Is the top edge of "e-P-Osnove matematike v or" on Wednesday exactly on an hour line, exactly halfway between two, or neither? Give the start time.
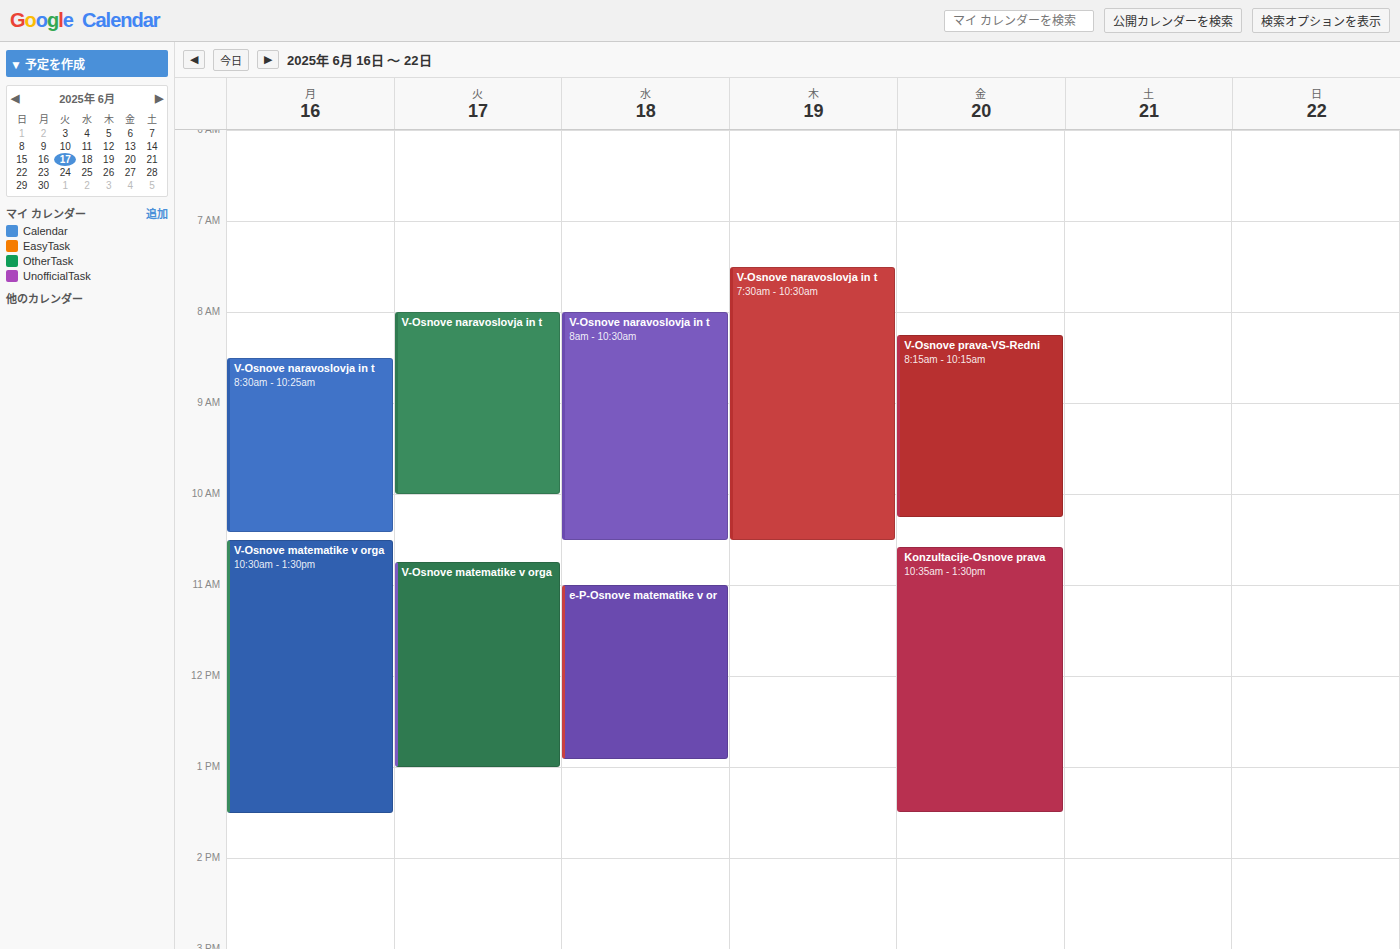
11:00 AM -- exactly on the 11 AM line.